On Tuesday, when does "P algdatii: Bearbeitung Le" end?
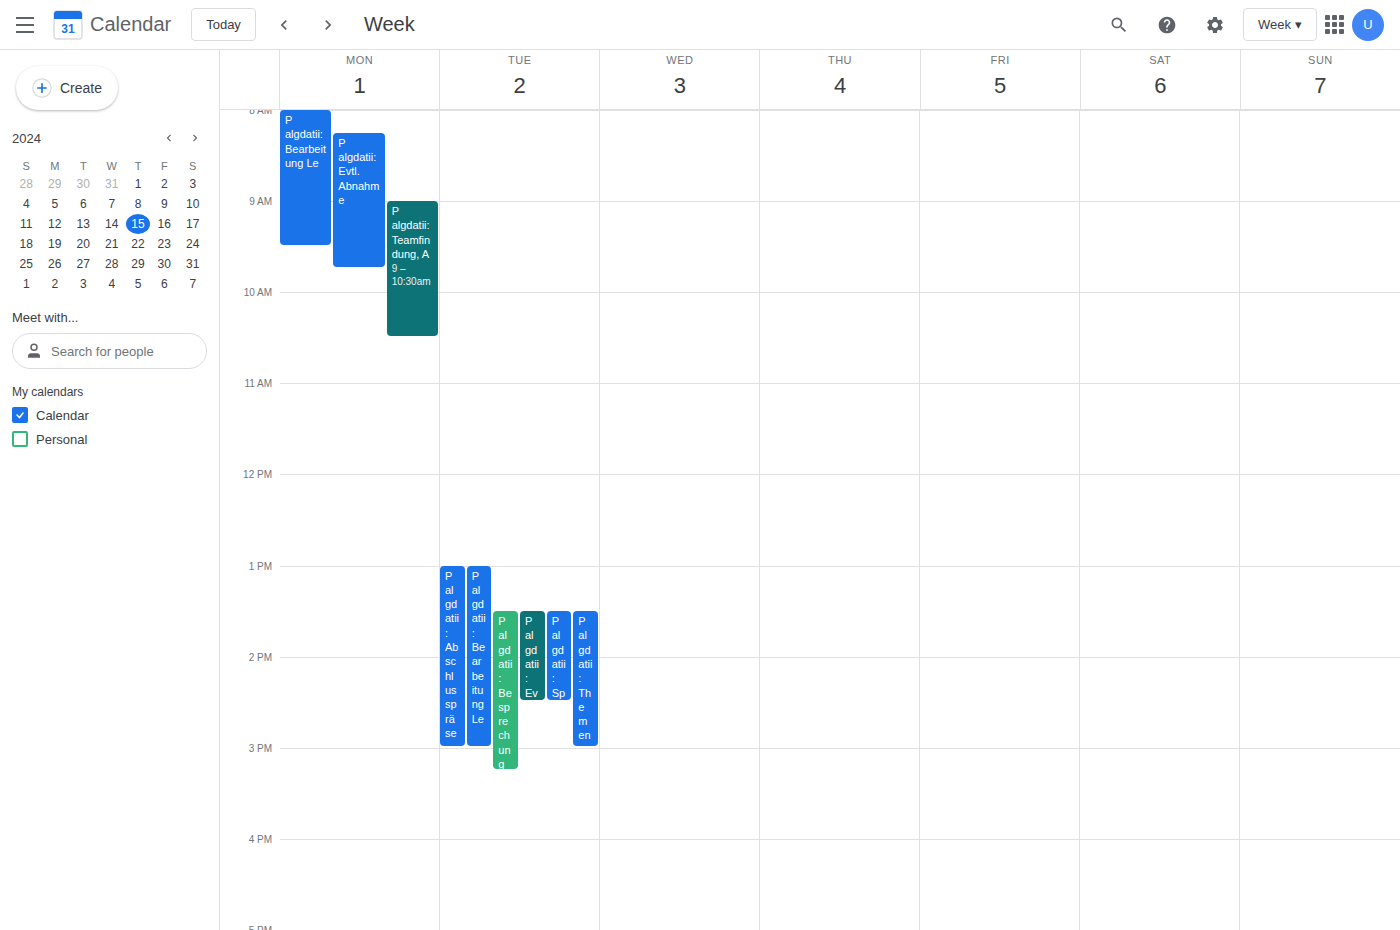
3:00 PM